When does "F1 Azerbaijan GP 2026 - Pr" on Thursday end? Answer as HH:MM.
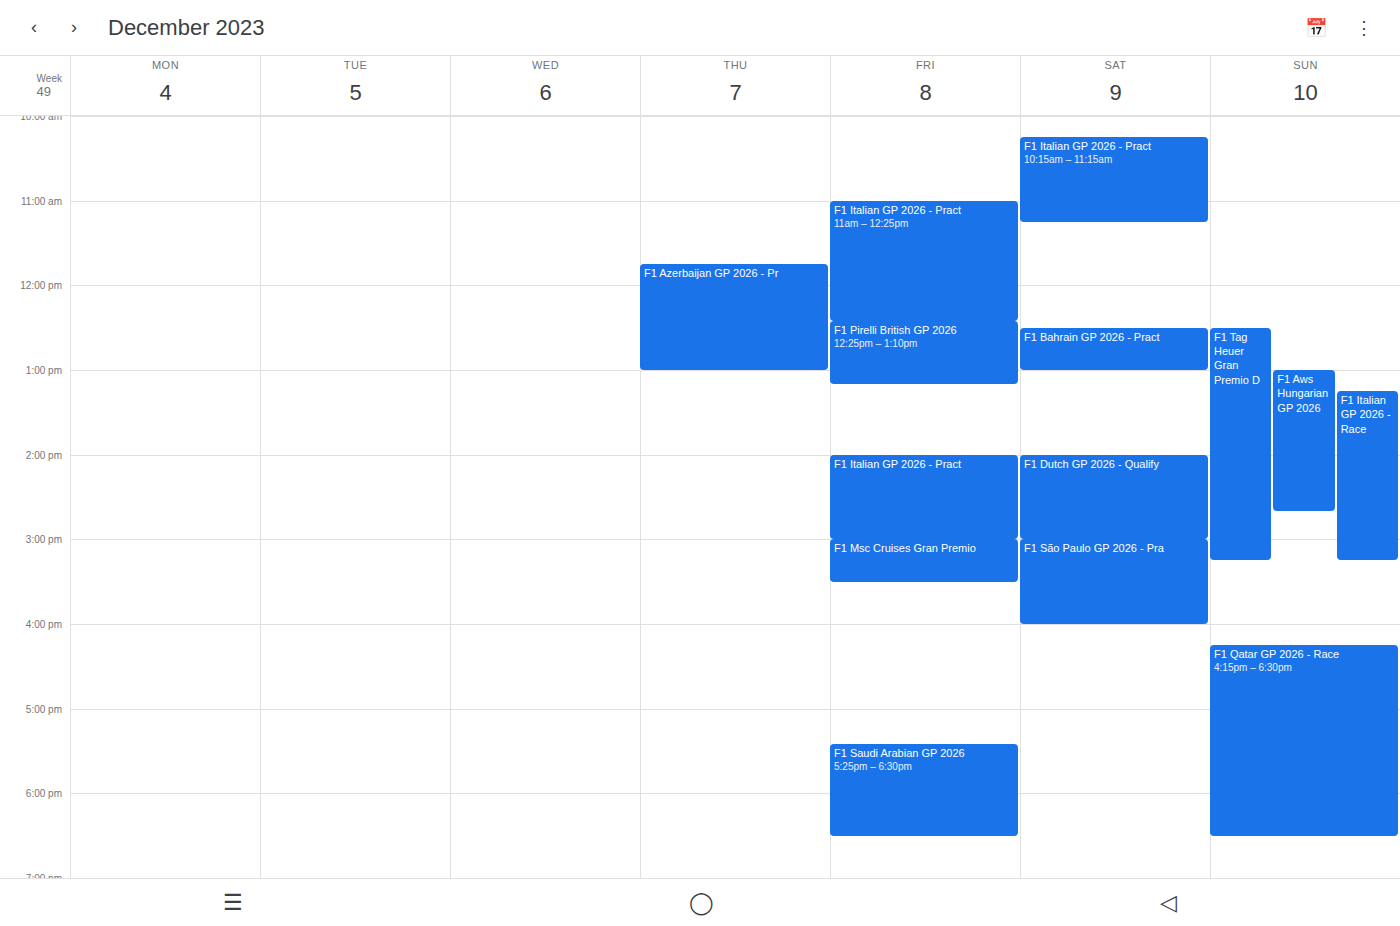
13:00